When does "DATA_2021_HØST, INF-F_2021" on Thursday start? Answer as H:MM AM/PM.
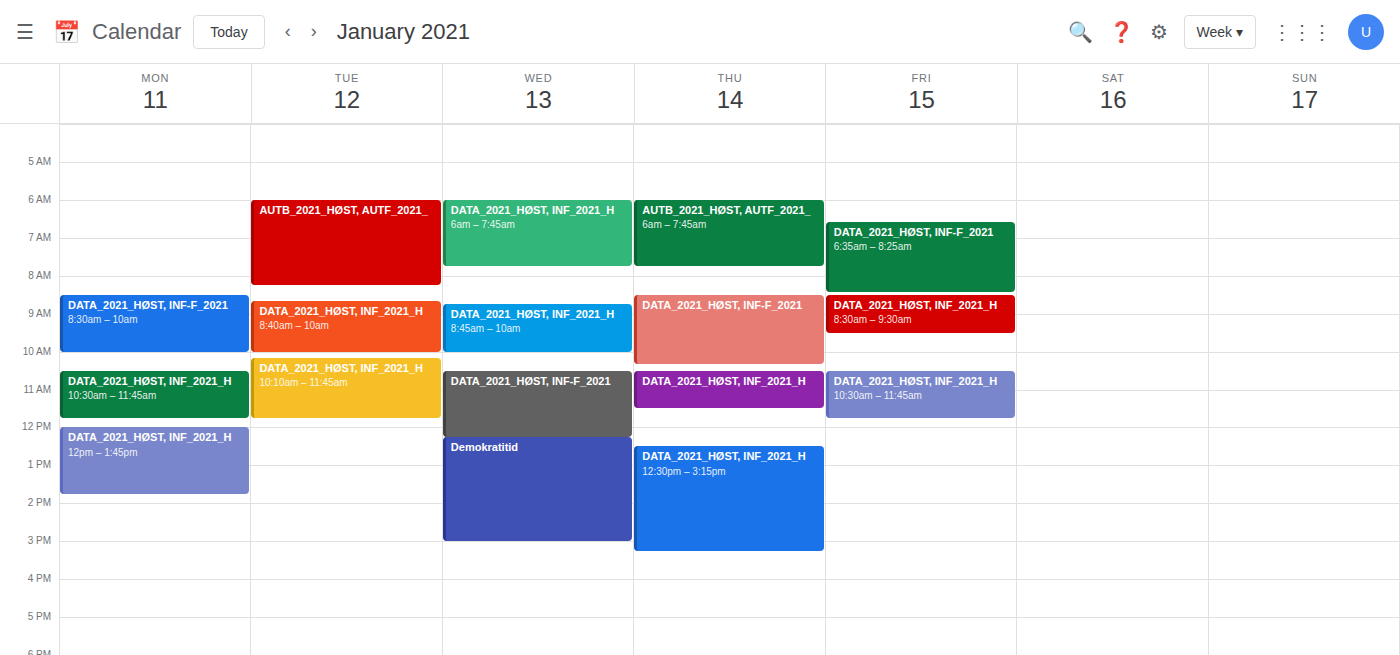
8:30 AM